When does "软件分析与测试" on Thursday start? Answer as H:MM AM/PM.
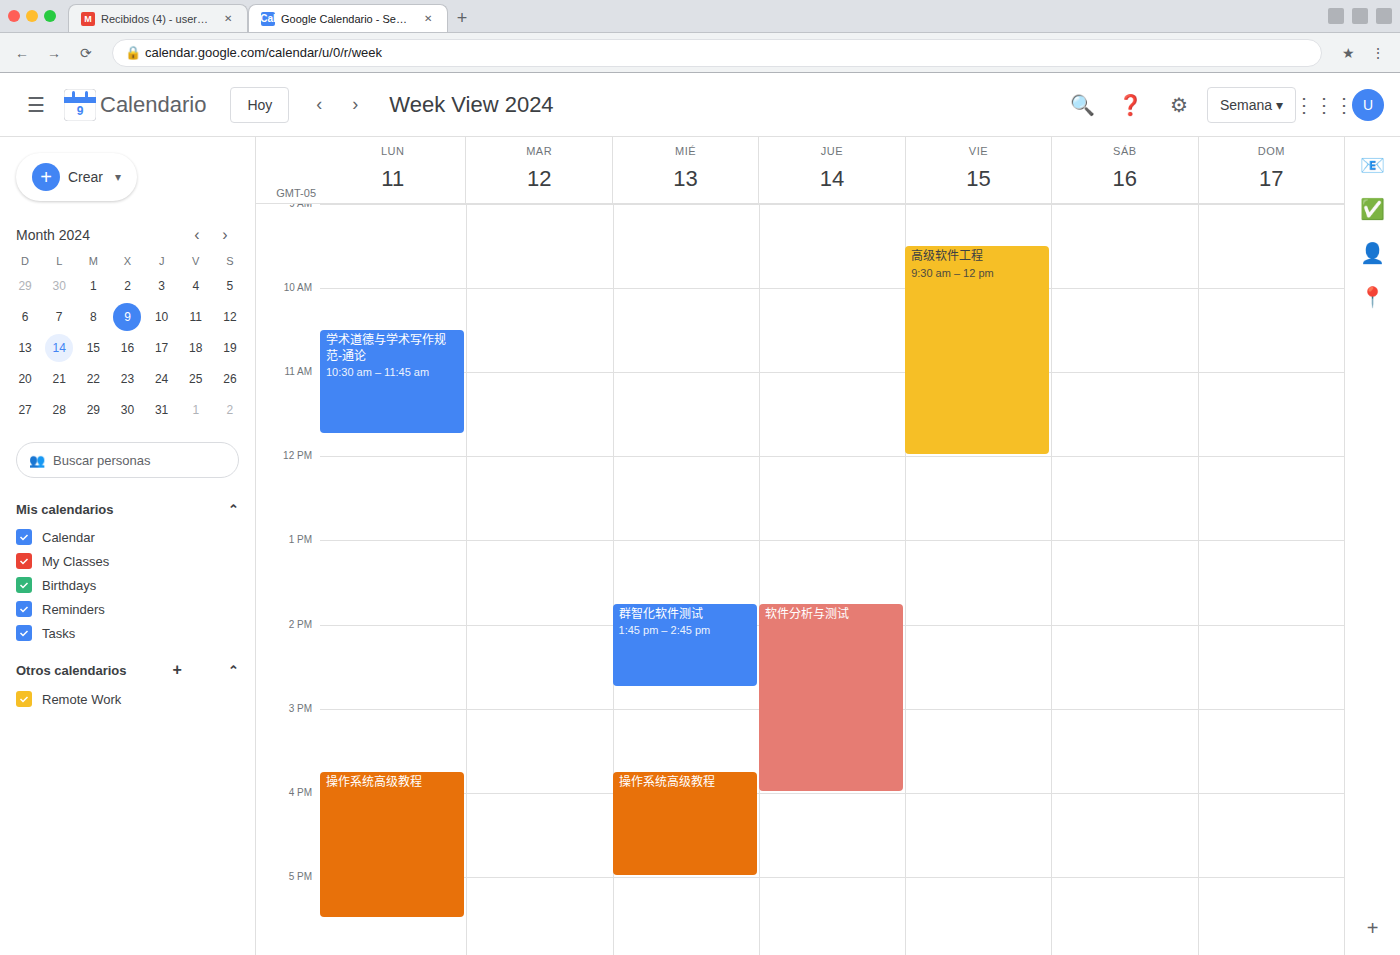
1:45 PM